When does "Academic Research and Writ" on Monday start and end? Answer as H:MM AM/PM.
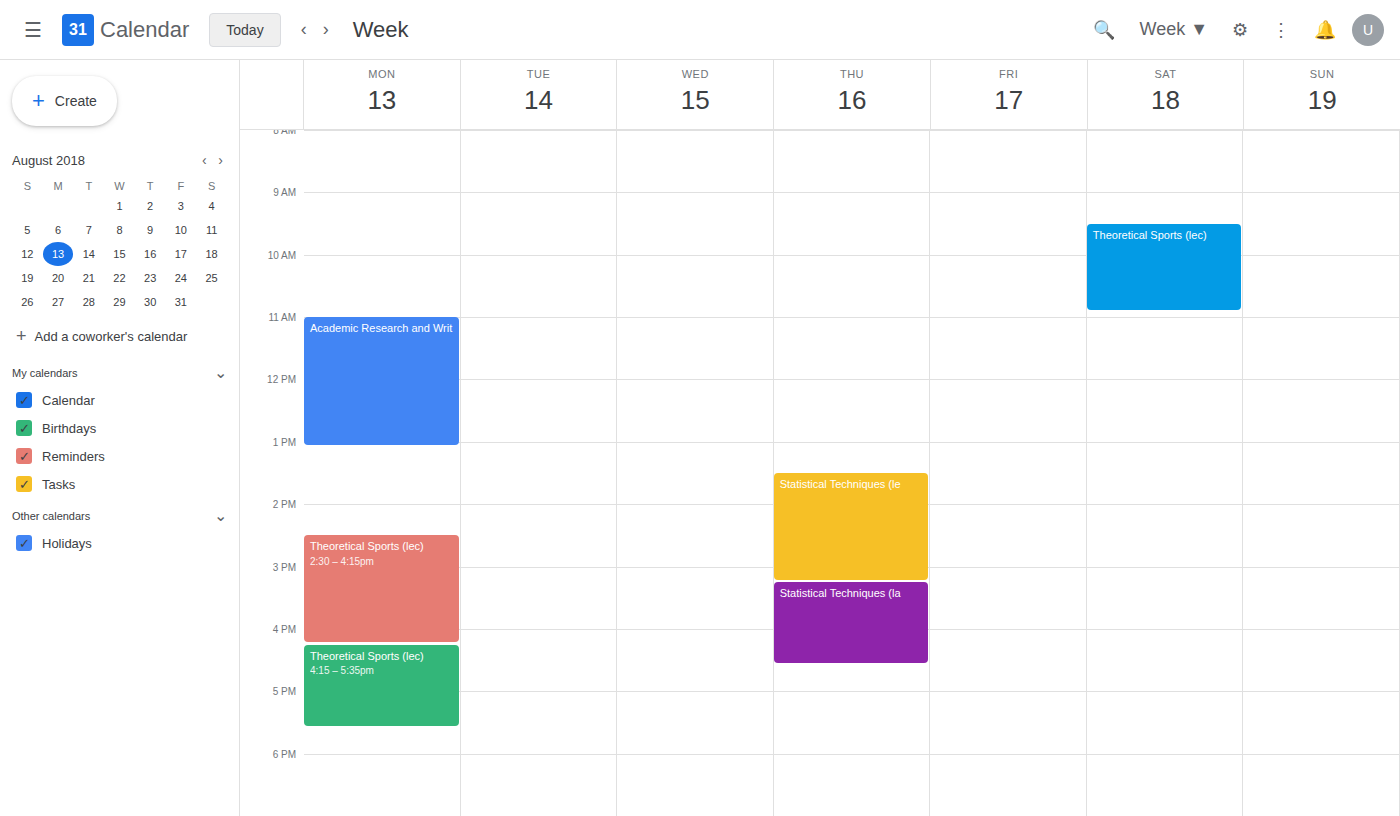
11:00 AM to 1:05 PM